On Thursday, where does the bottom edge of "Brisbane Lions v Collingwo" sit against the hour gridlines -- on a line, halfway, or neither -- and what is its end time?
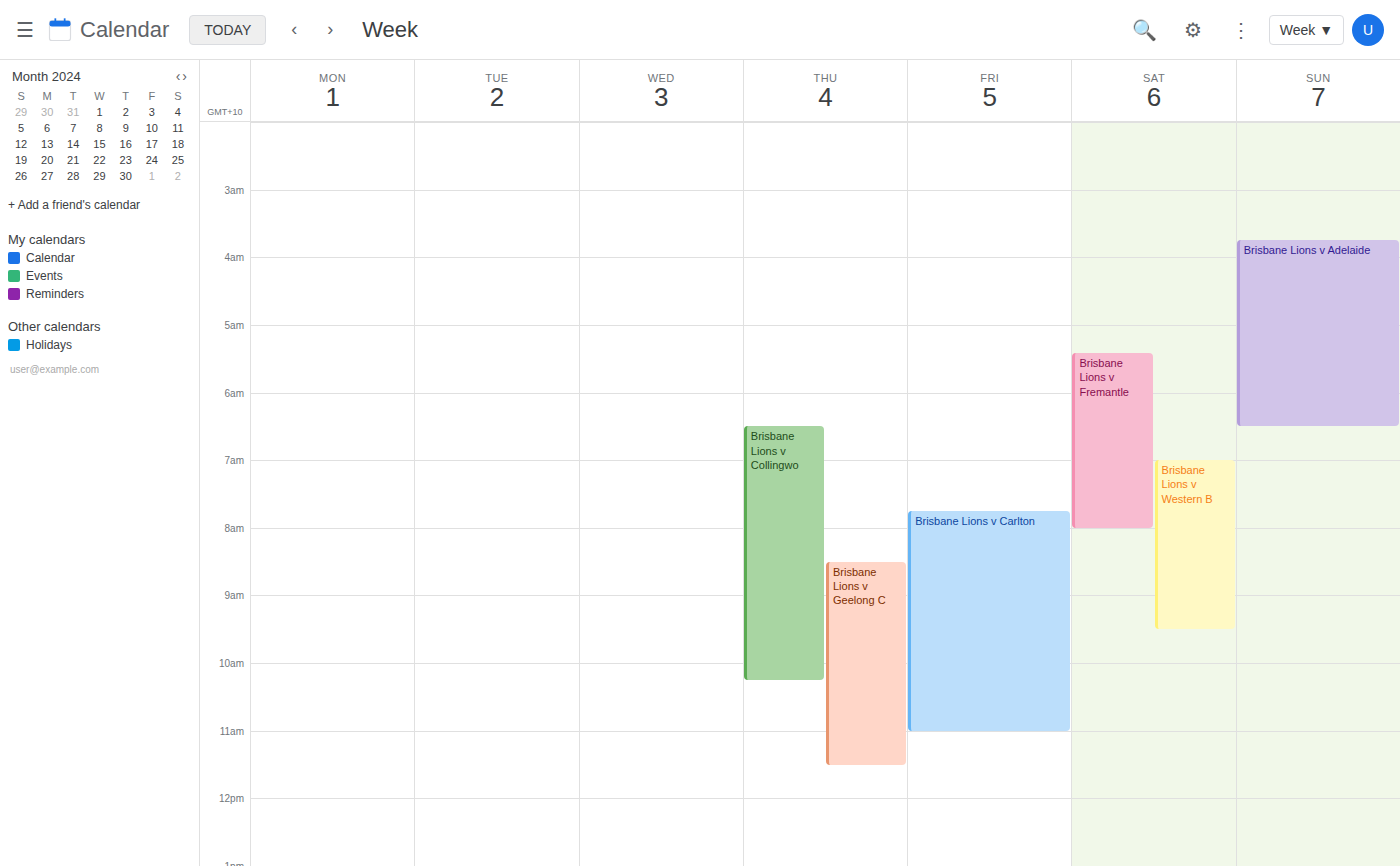
10:15 -- neither: a quarter of the way from the 10:00 line to the 11:00 line.